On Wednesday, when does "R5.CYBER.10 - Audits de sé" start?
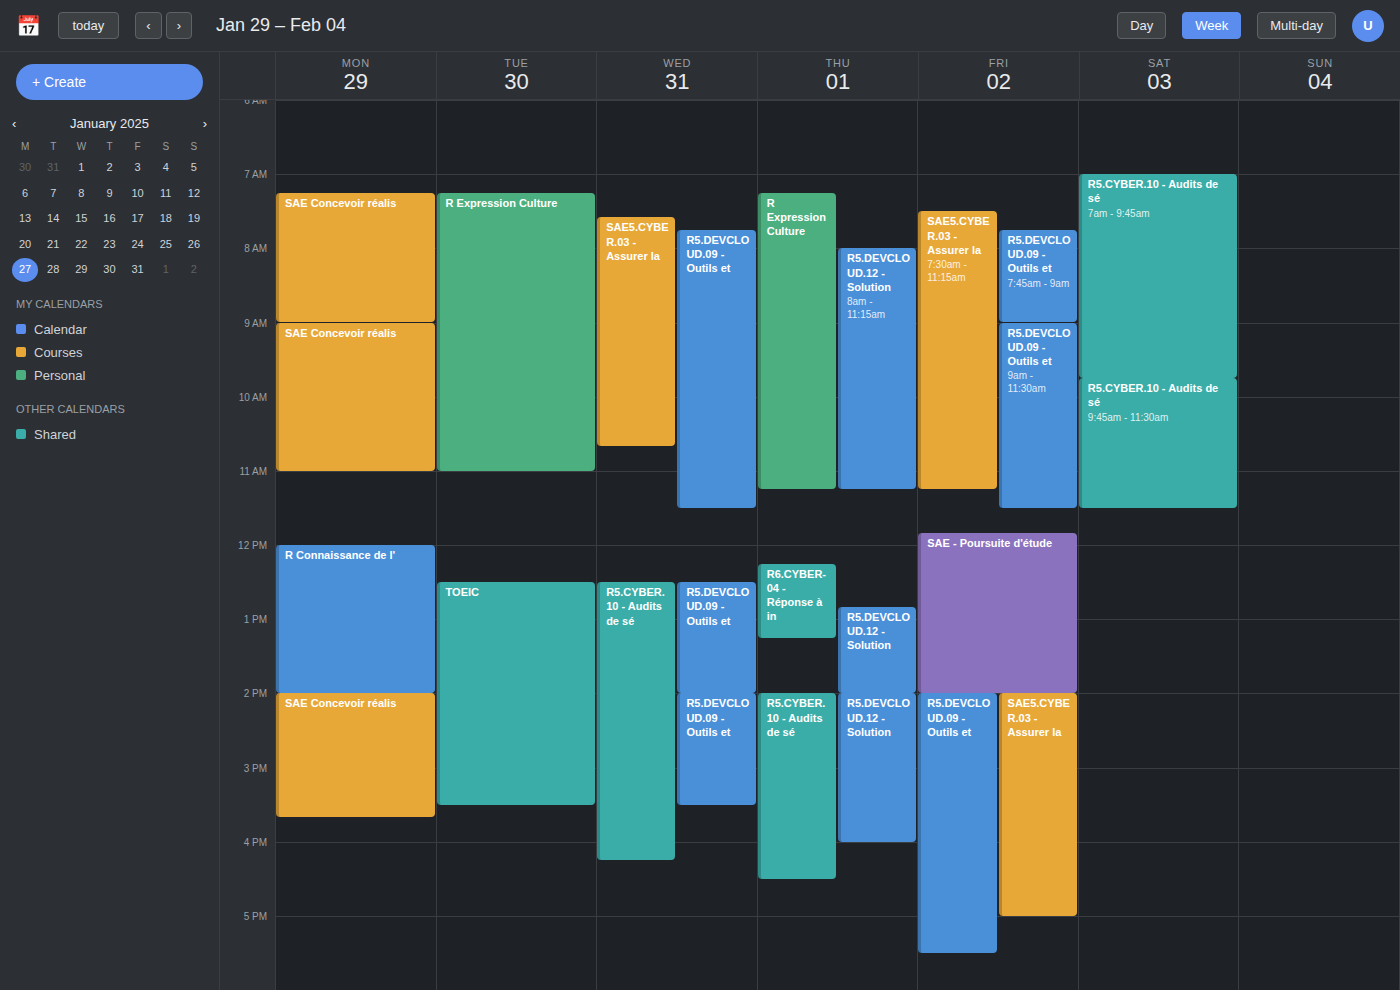
12:30 PM